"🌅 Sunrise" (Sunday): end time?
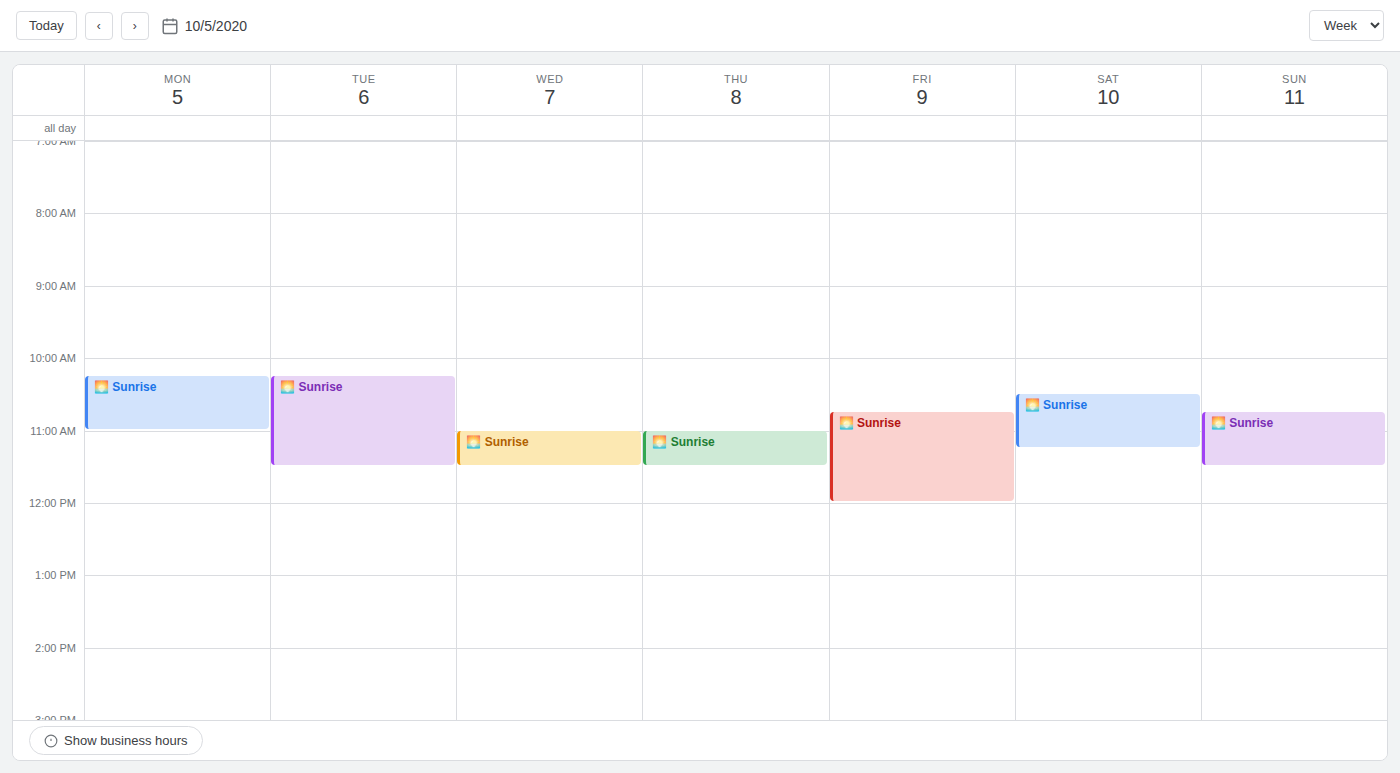
11:30 AM